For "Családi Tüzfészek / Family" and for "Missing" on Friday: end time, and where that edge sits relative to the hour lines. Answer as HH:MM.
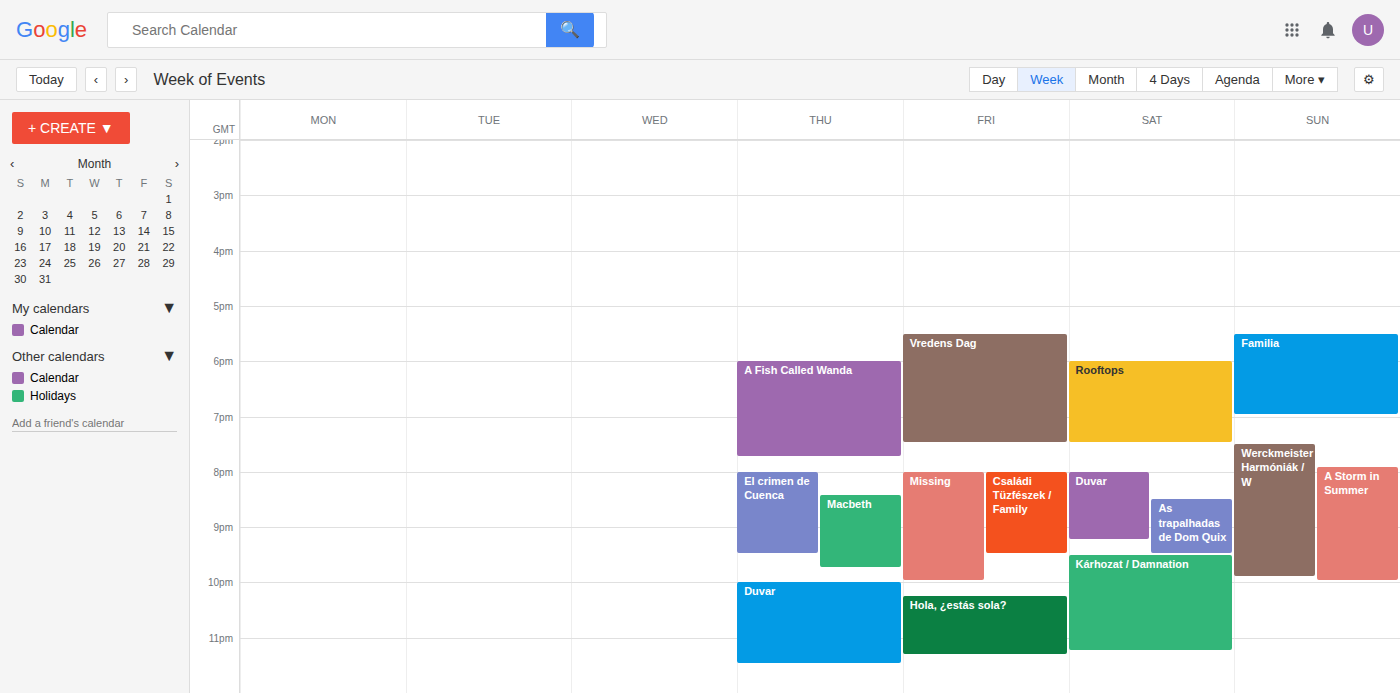
"Családi Tüzfészek / Family": 21:30, halfway between the 21:00 and 22:00 lines. "Missing": 22:00, exactly on the 22:00 line.